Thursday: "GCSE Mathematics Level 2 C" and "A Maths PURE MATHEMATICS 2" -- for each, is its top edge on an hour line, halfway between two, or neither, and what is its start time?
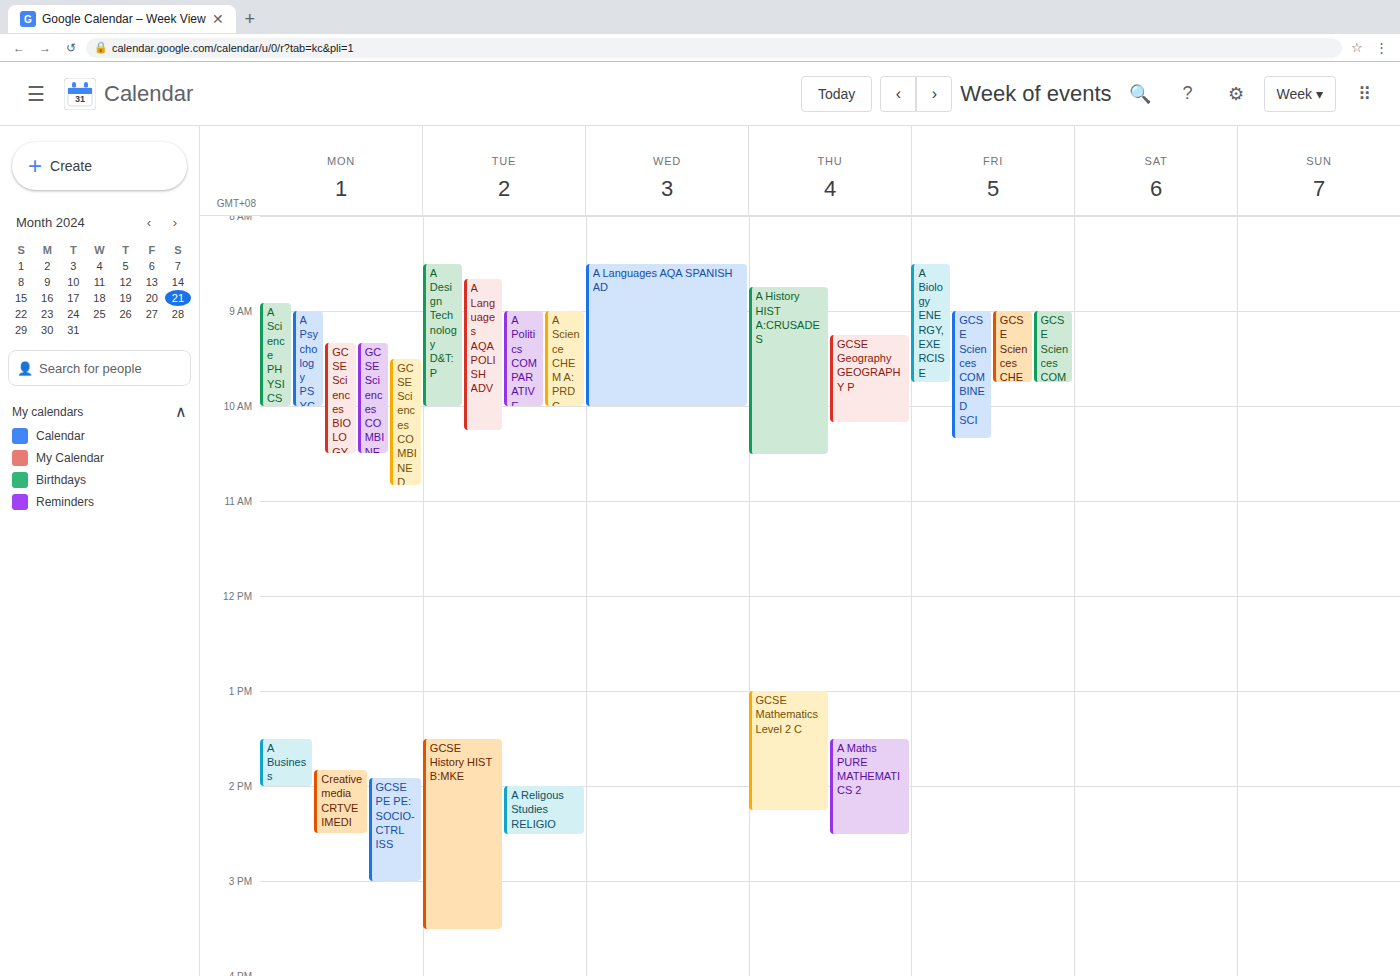
"GCSE Mathematics Level 2 C": 13:00, exactly on the 13:00 line. "A Maths PURE MATHEMATICS 2": 13:30, halfway between the 13:00 and 14:00 lines.